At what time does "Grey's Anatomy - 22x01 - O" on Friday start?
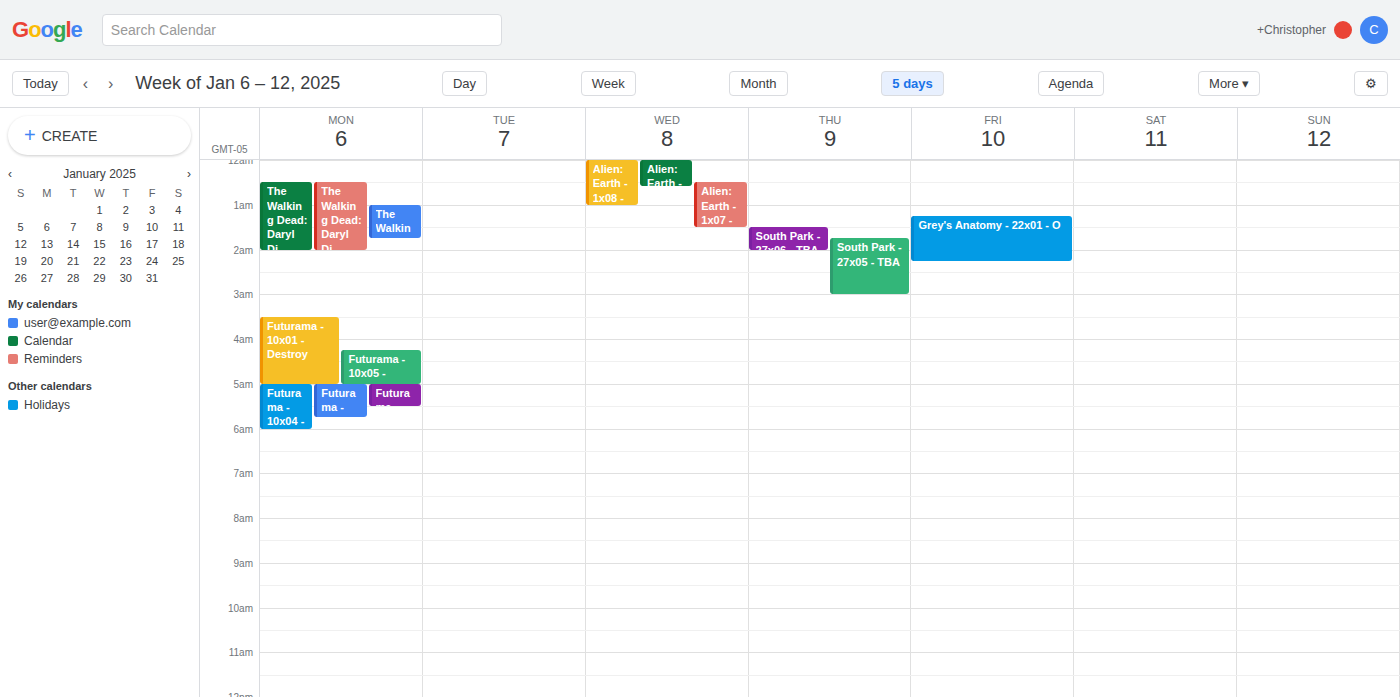
1:15 AM